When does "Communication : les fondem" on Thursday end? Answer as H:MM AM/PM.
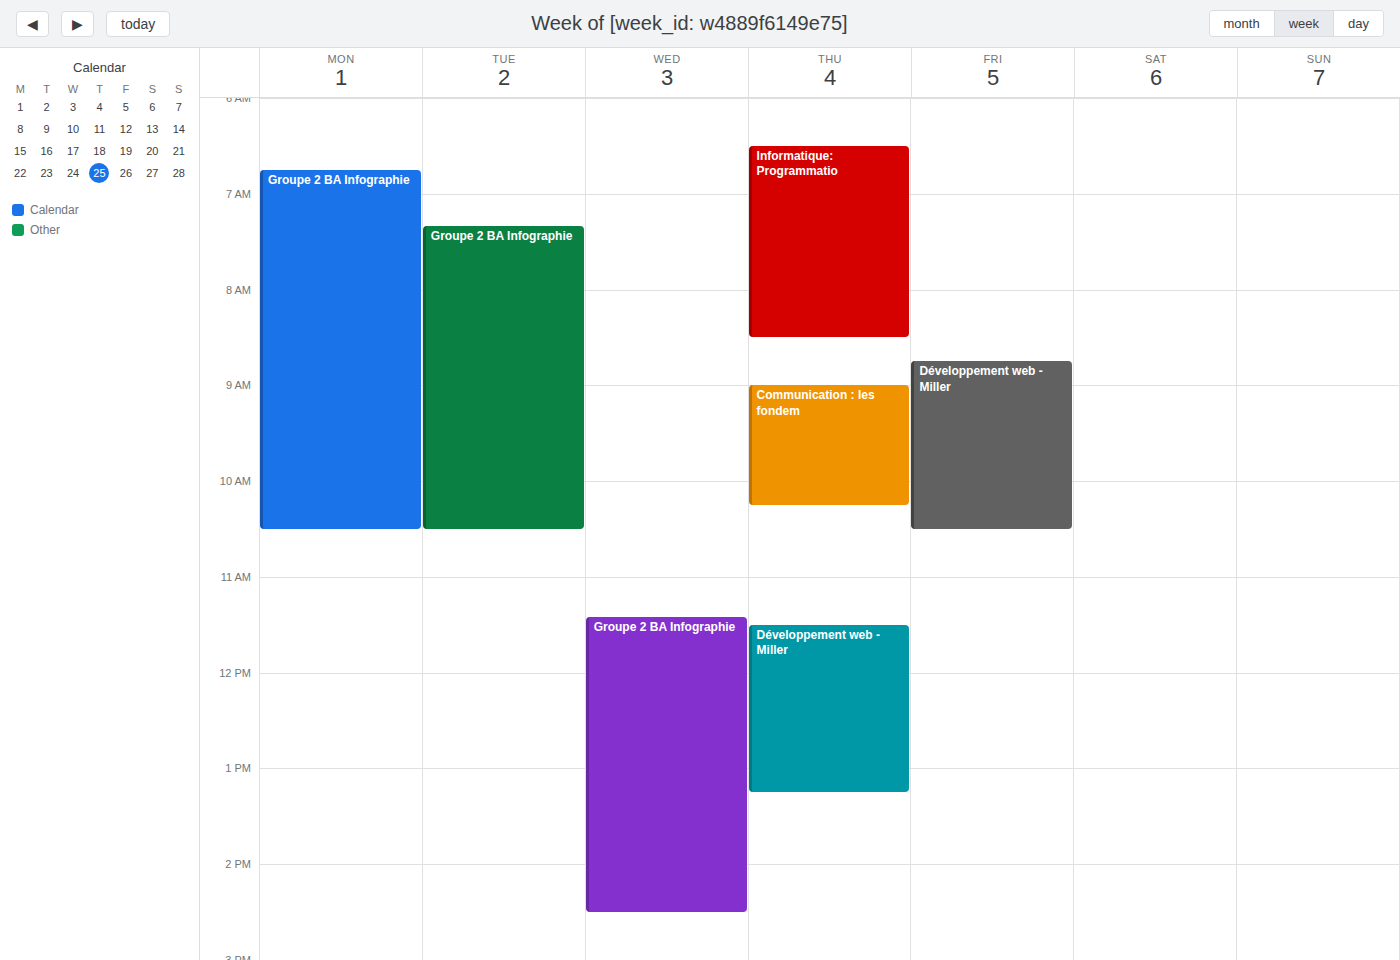
10:15 AM